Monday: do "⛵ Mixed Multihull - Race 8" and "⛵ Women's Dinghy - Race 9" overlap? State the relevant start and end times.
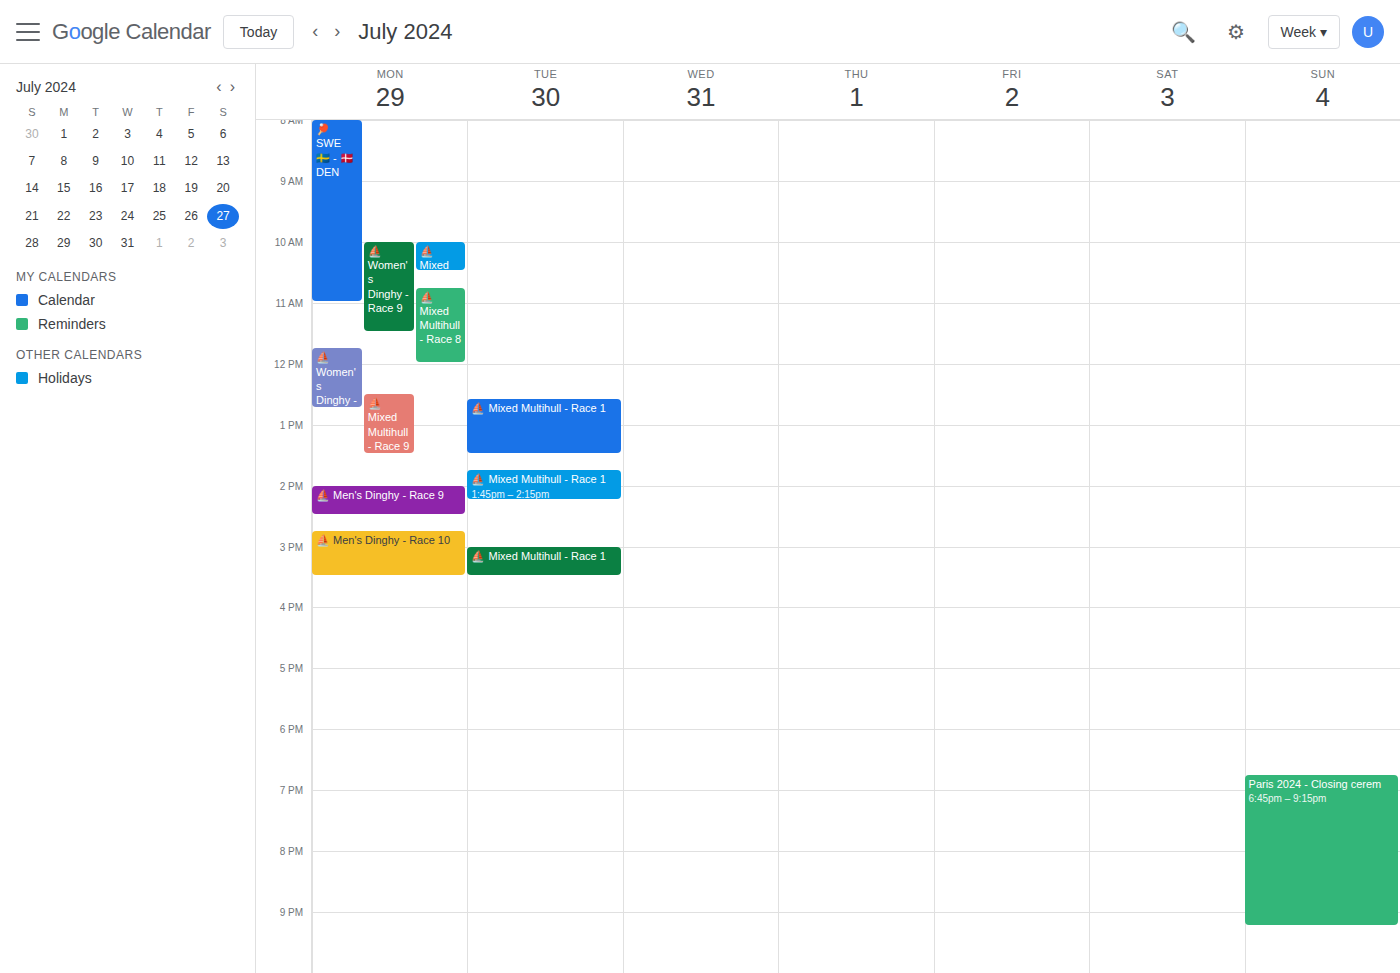
"⛵ Mixed Multihull - Race 8" starts at 10:45 AM, before "⛵ Women's Dinghy - Race 9" ends at 11:30 AM -- they overlap.